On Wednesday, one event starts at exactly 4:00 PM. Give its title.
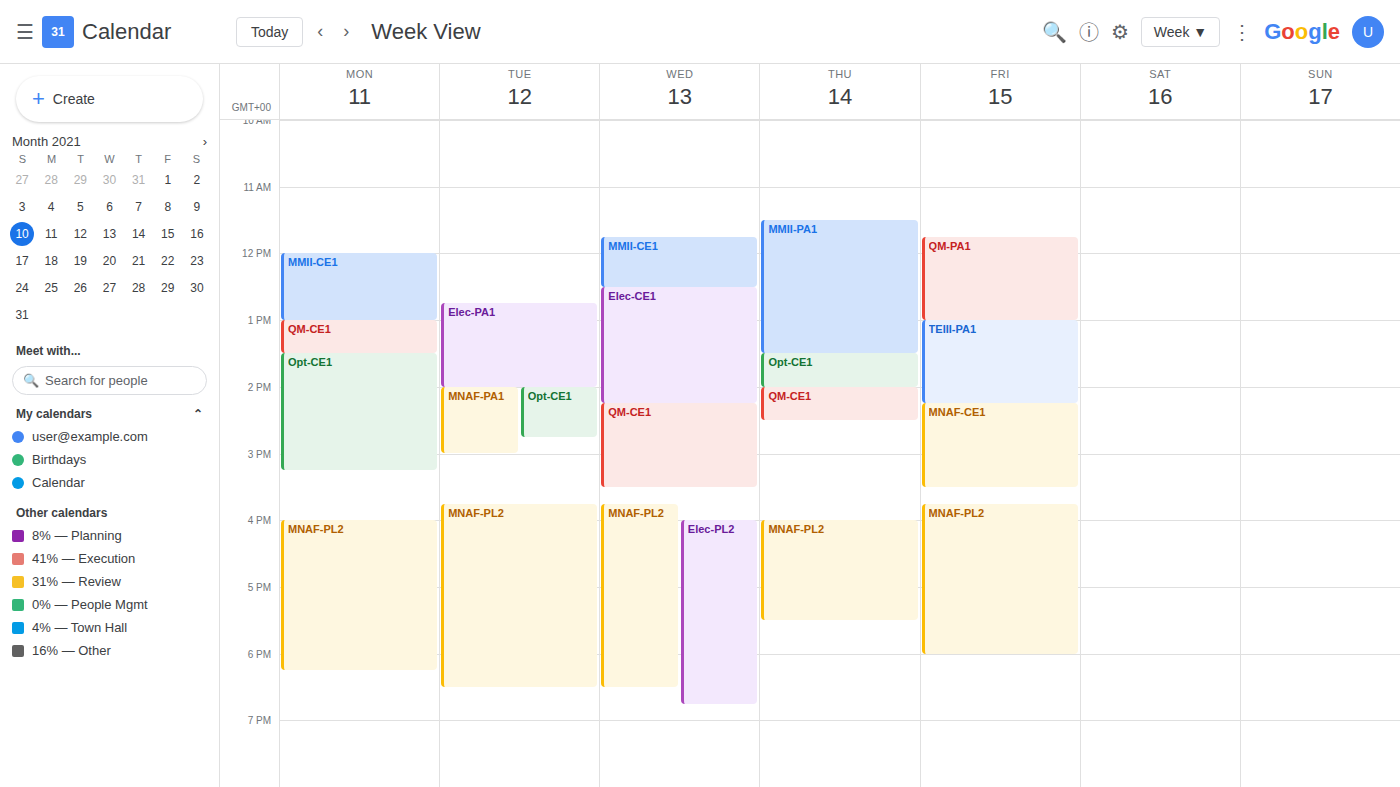
"Elec-PL2"